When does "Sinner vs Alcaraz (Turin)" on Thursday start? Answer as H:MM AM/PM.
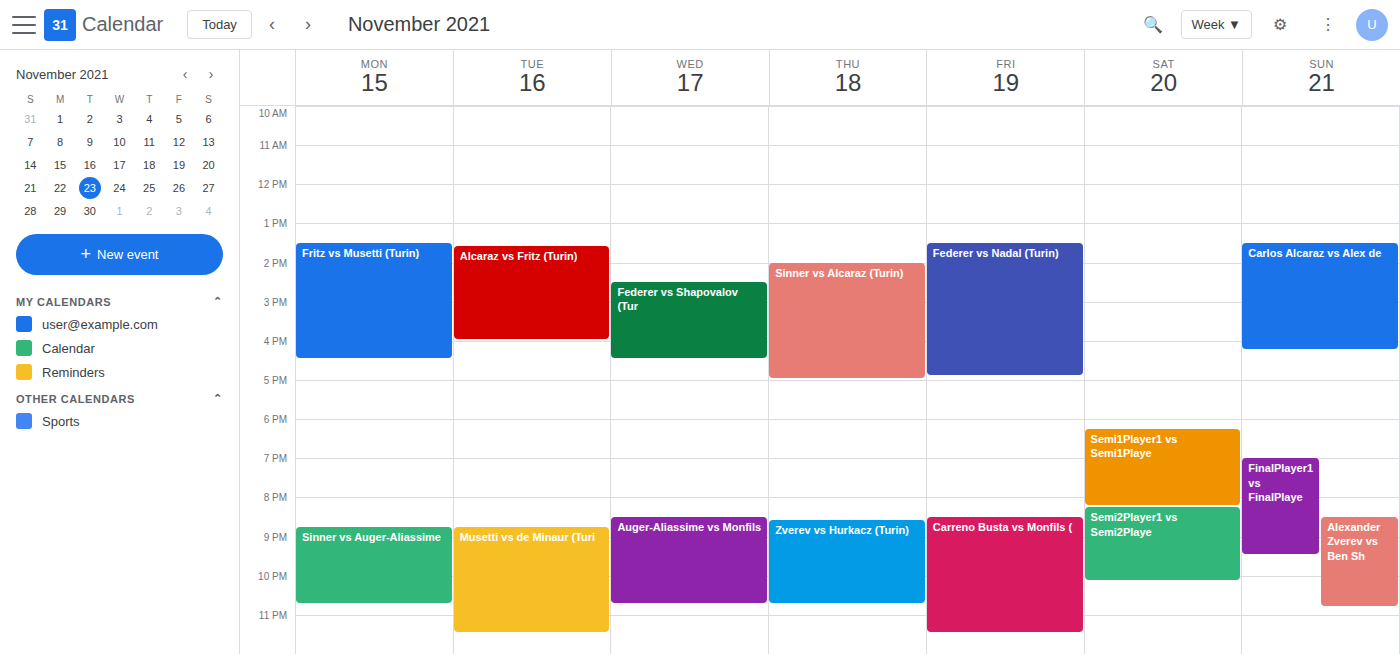
2:00 PM